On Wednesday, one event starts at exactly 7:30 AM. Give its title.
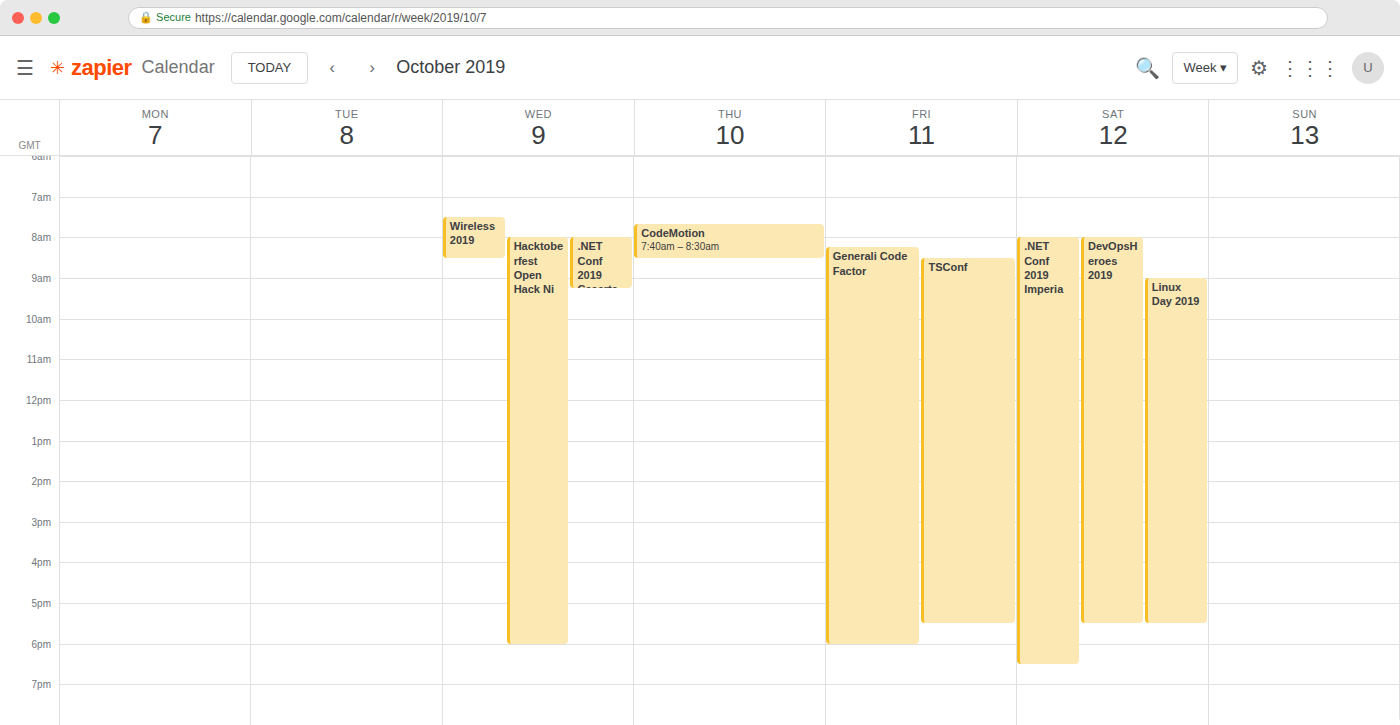
"Wireless 2019"